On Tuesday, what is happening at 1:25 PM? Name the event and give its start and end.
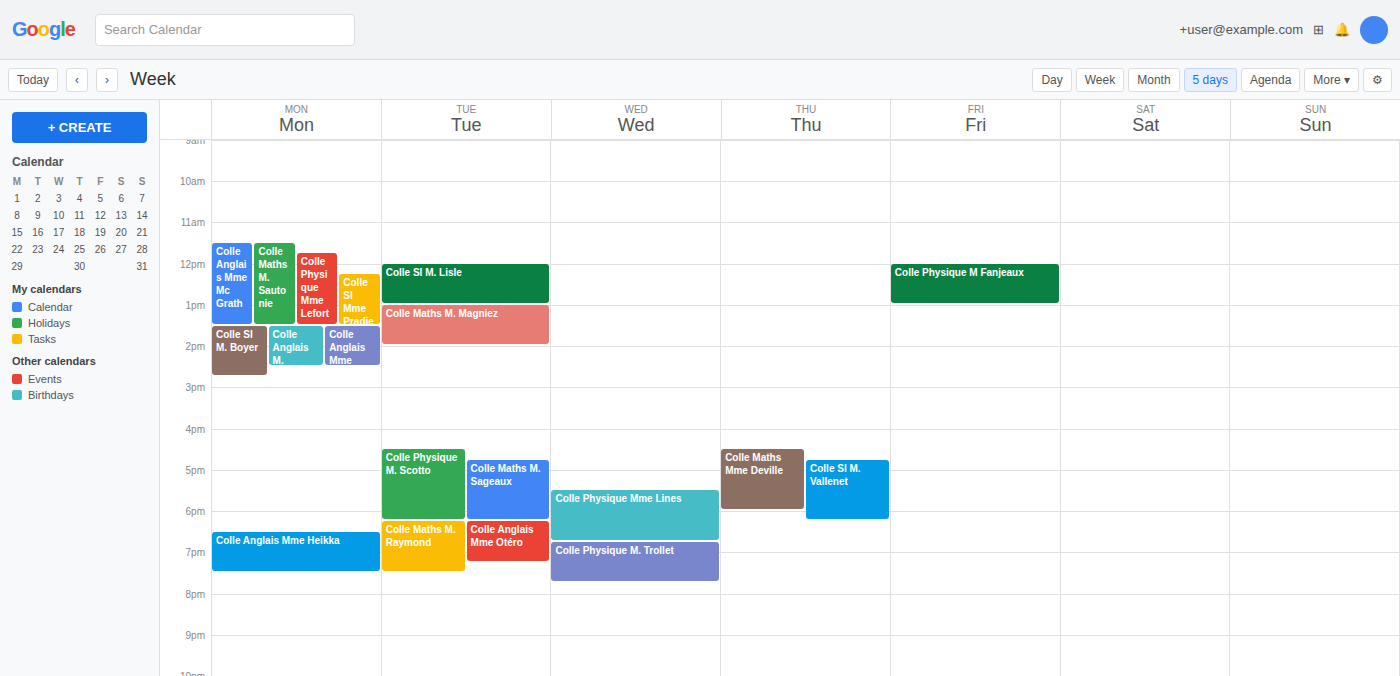
"Colle Maths M. Magniez", 1:00 PM to 2:00 PM